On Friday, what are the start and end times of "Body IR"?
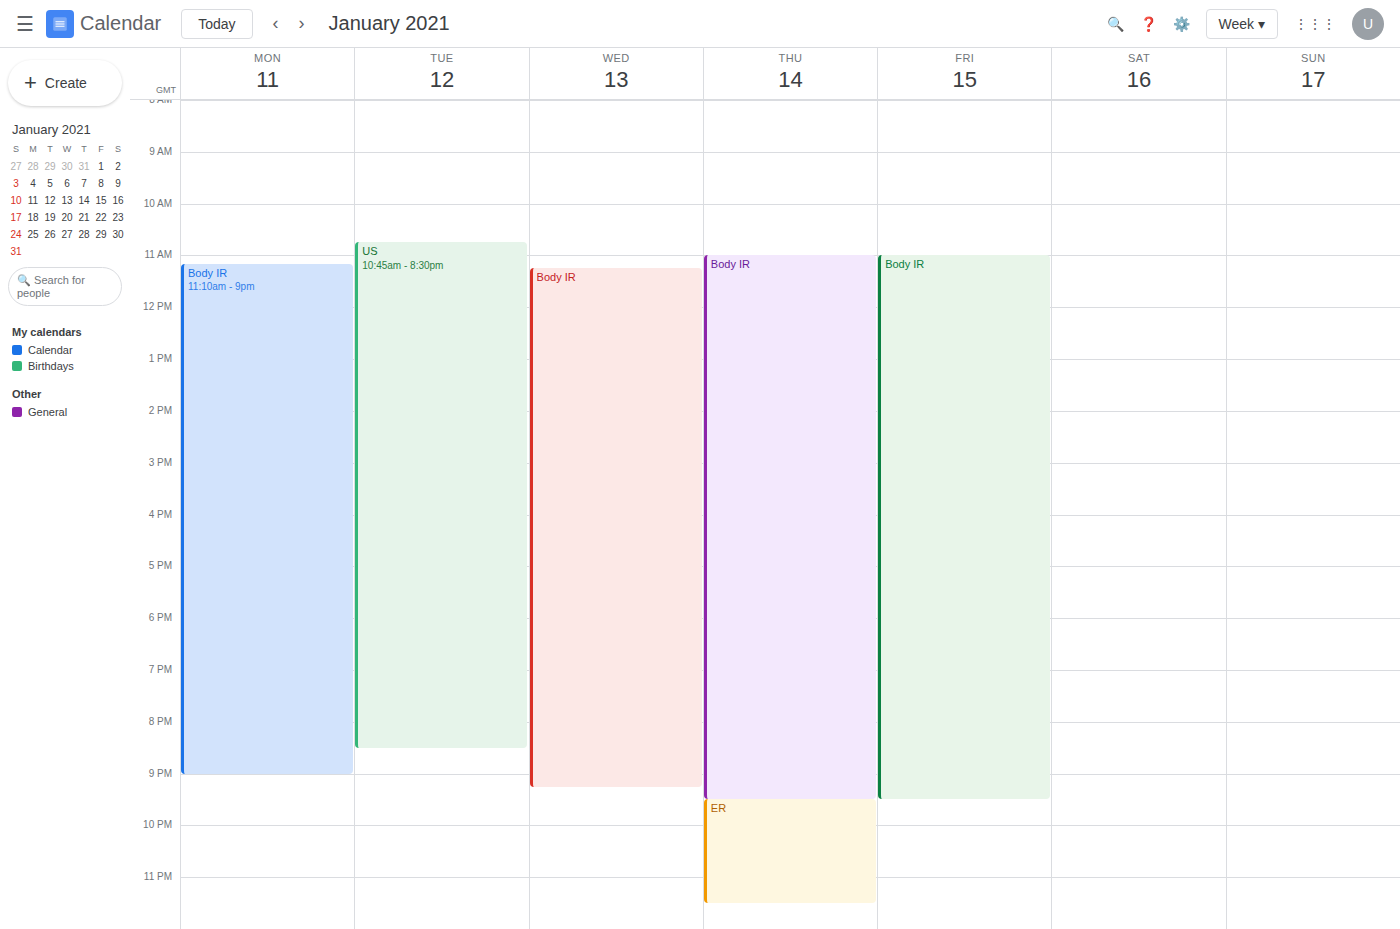
11:00 AM to 9:30 PM